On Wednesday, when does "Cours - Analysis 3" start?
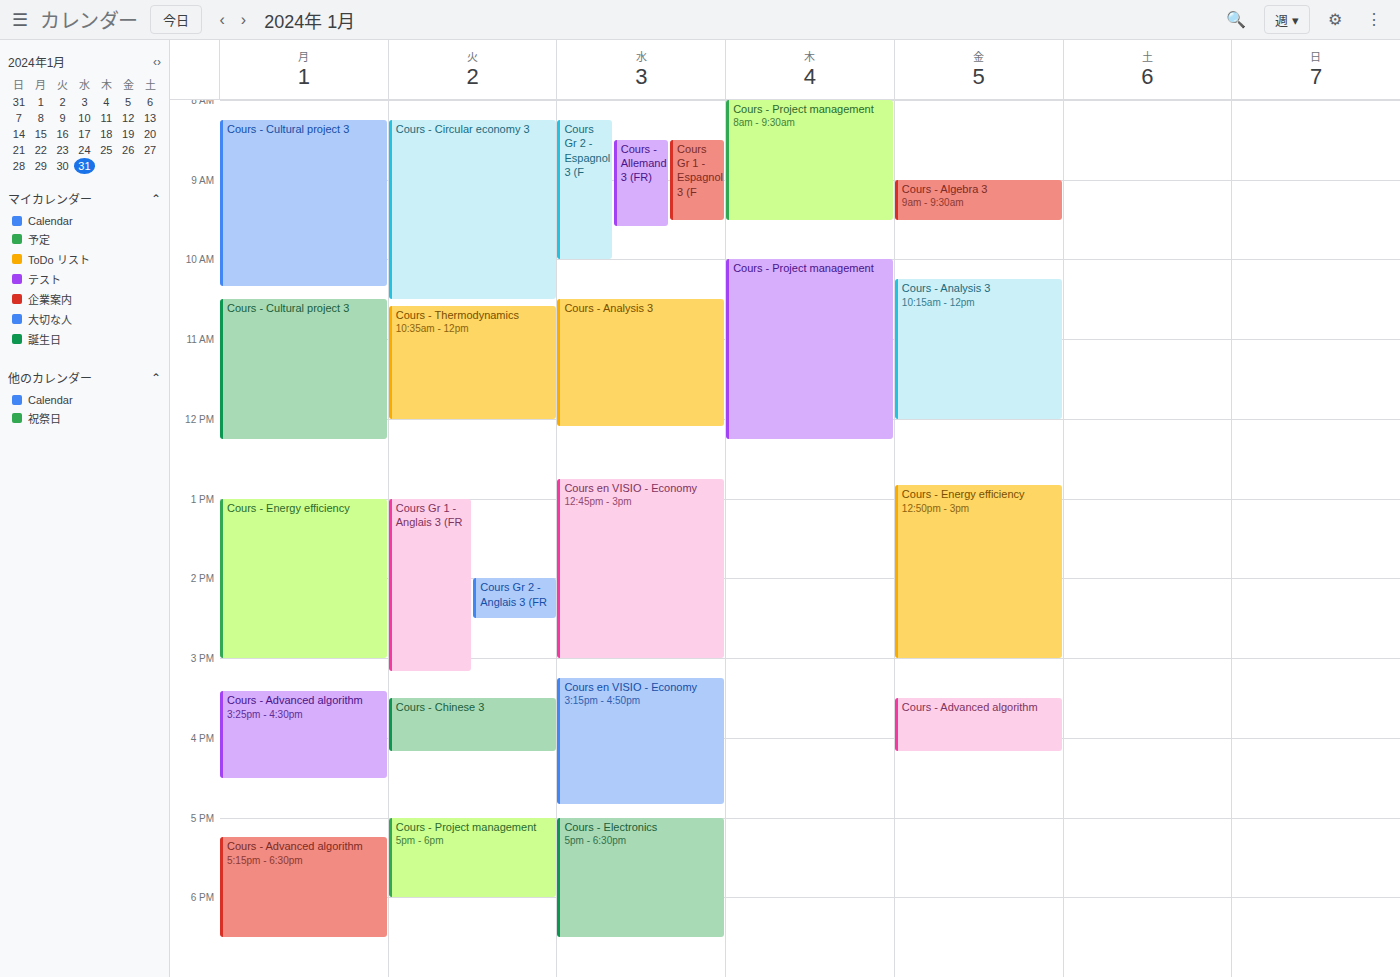
10:30